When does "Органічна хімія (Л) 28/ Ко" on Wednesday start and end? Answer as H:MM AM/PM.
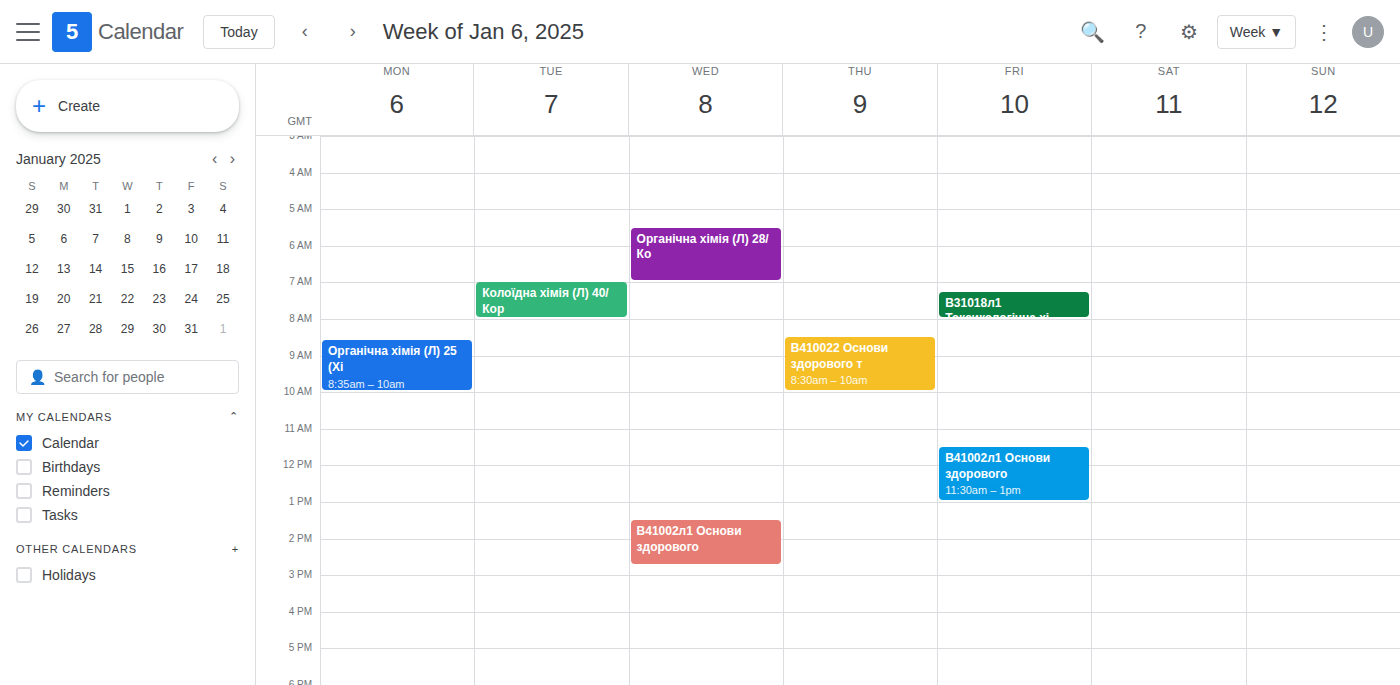
5:30 AM to 7:00 AM